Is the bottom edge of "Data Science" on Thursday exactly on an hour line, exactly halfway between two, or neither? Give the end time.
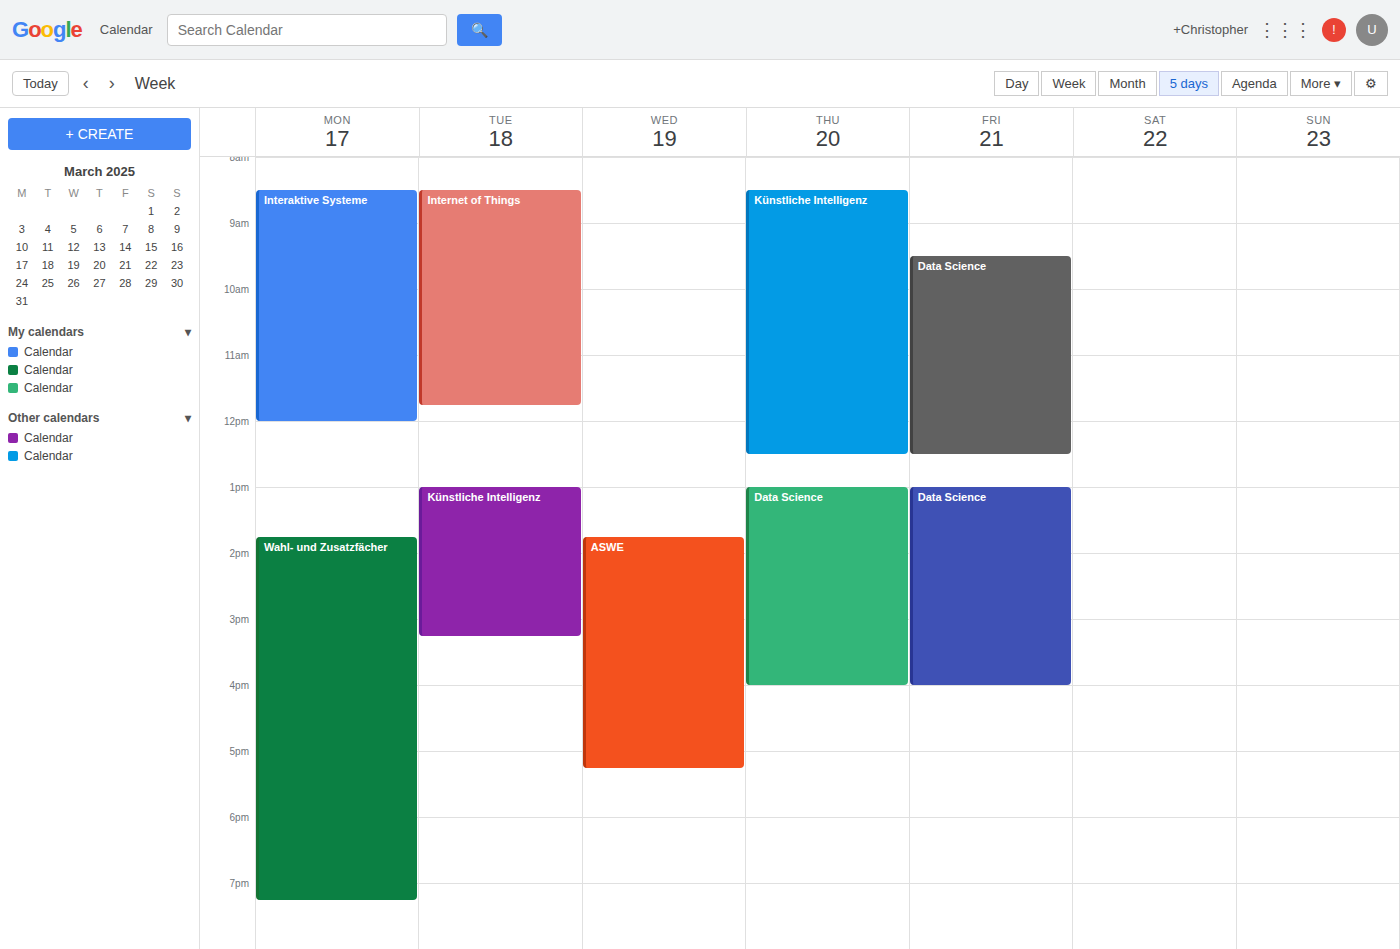
4:00 PM -- exactly on the 4 PM line.